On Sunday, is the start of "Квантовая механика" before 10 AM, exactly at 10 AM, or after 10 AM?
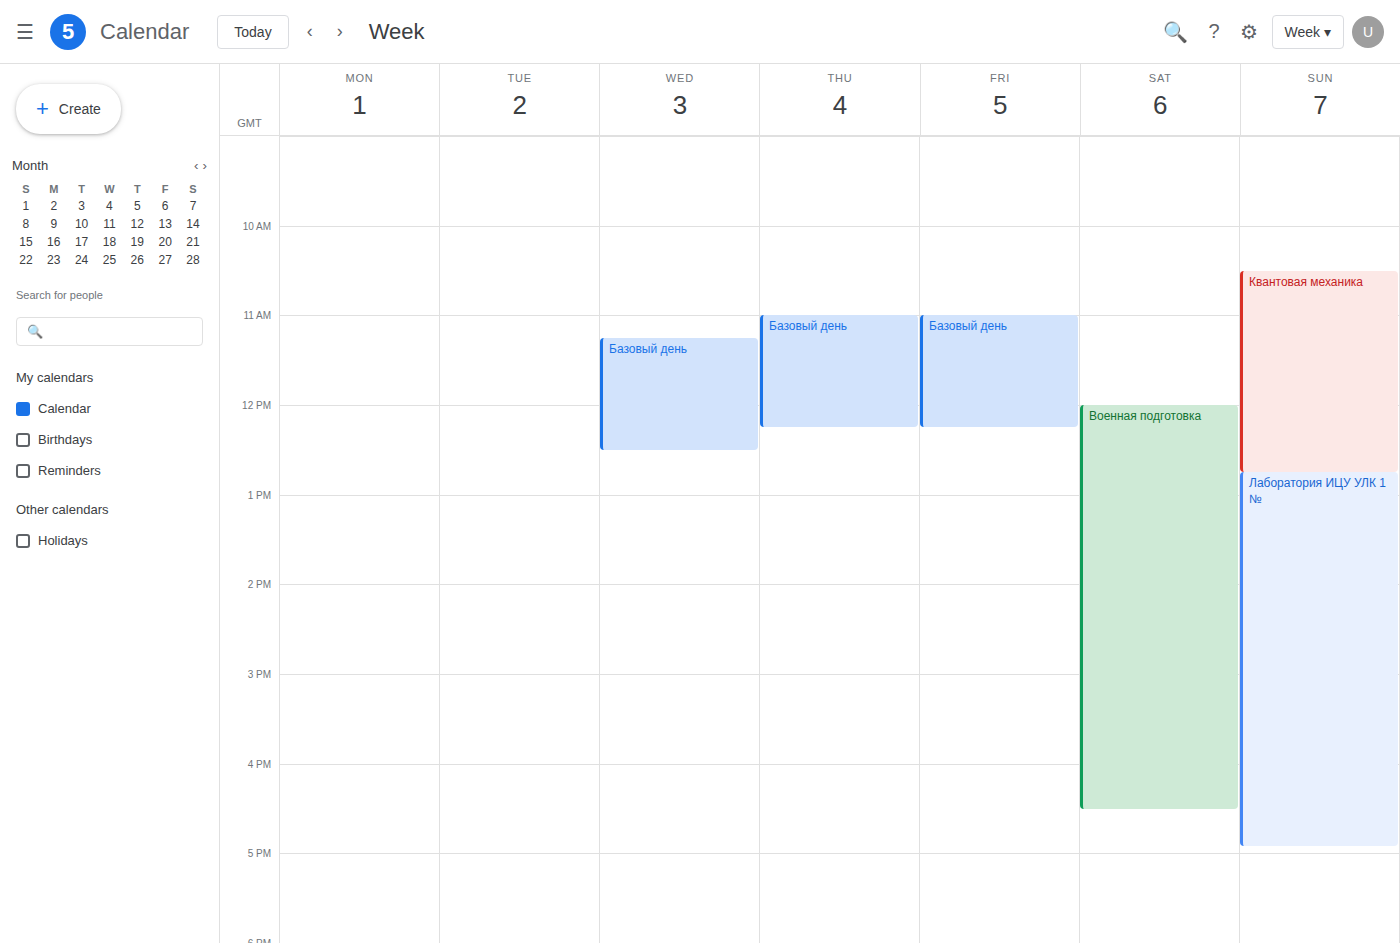
10:30 AM -- after 10 AM, 30 minutes below the 10 AM line.